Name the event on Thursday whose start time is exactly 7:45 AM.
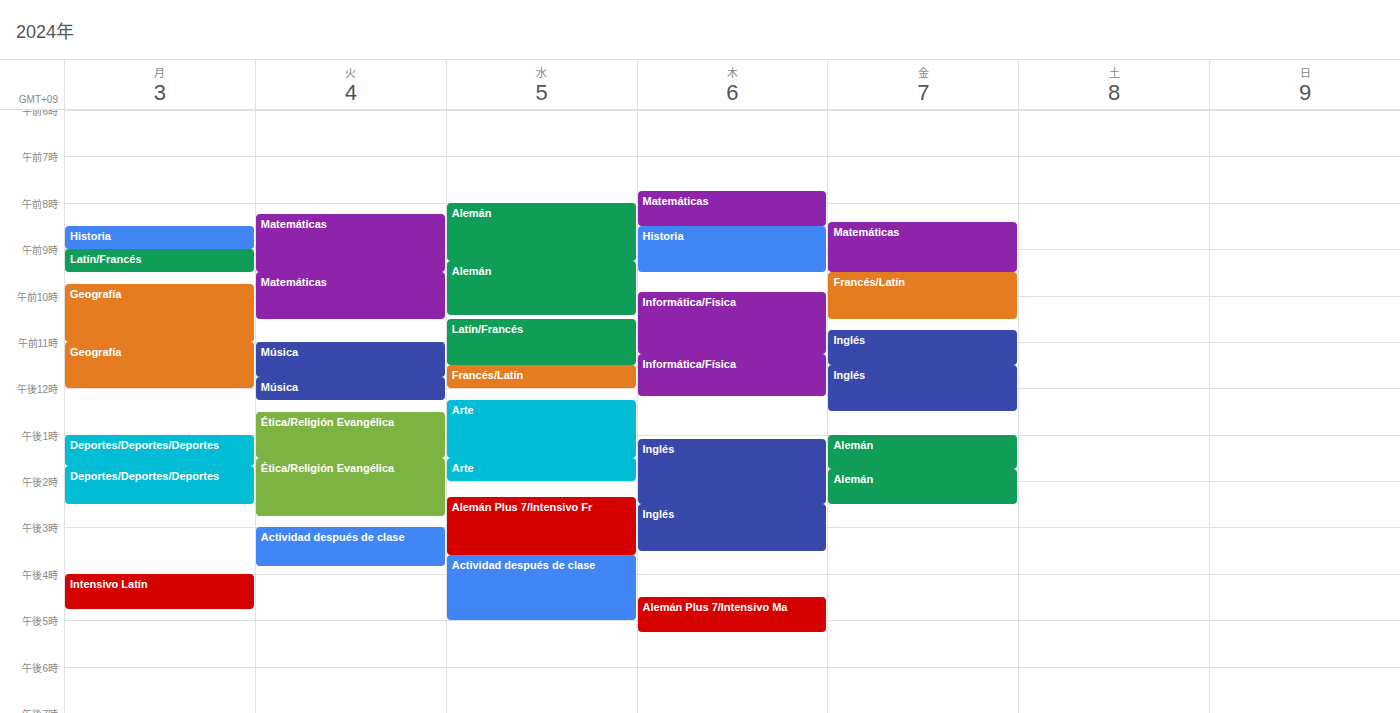
"Matemáticas"